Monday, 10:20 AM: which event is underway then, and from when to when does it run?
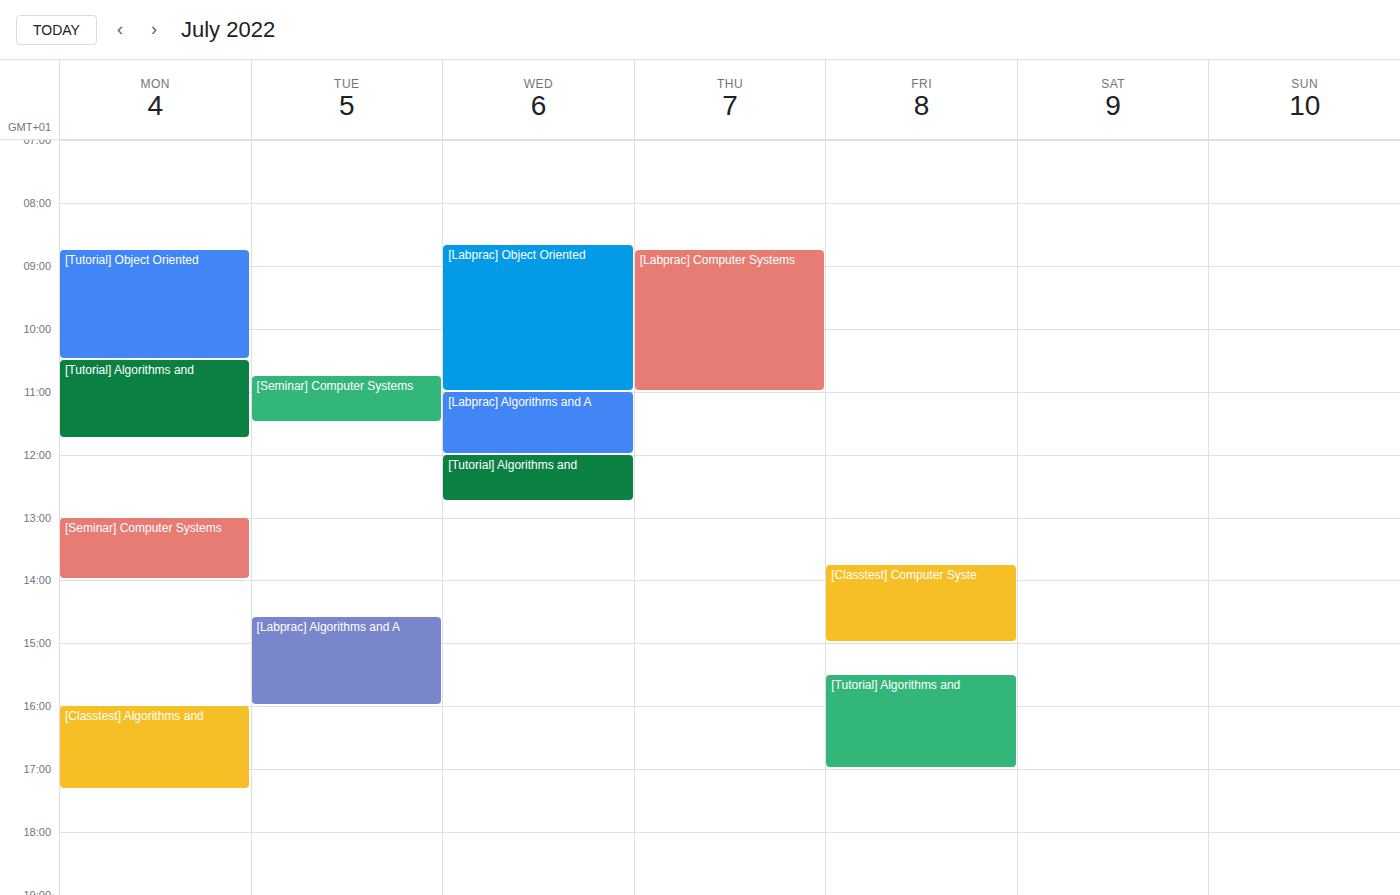
"[Tutorial] Object Oriented", 8:45 AM to 10:30 AM